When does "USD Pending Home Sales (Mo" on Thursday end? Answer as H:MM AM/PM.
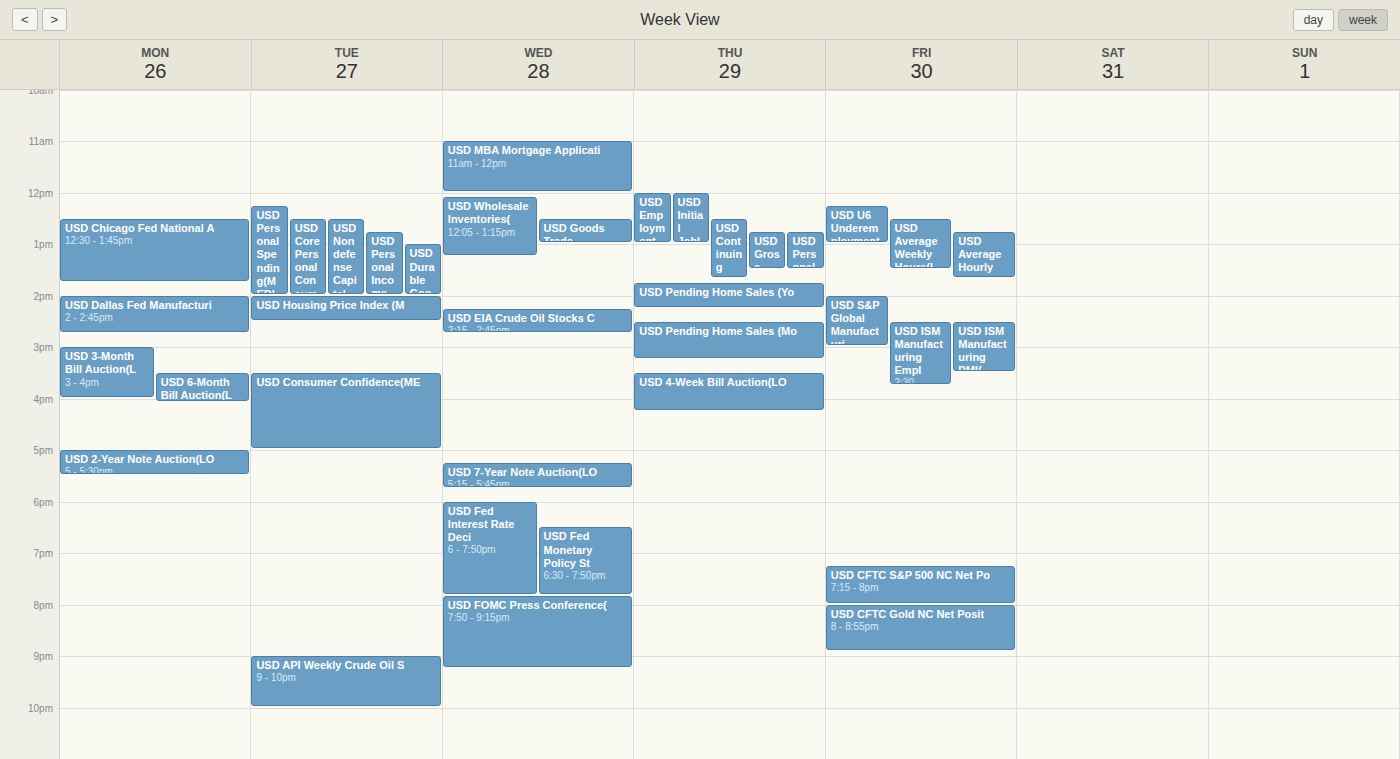
3:15 PM